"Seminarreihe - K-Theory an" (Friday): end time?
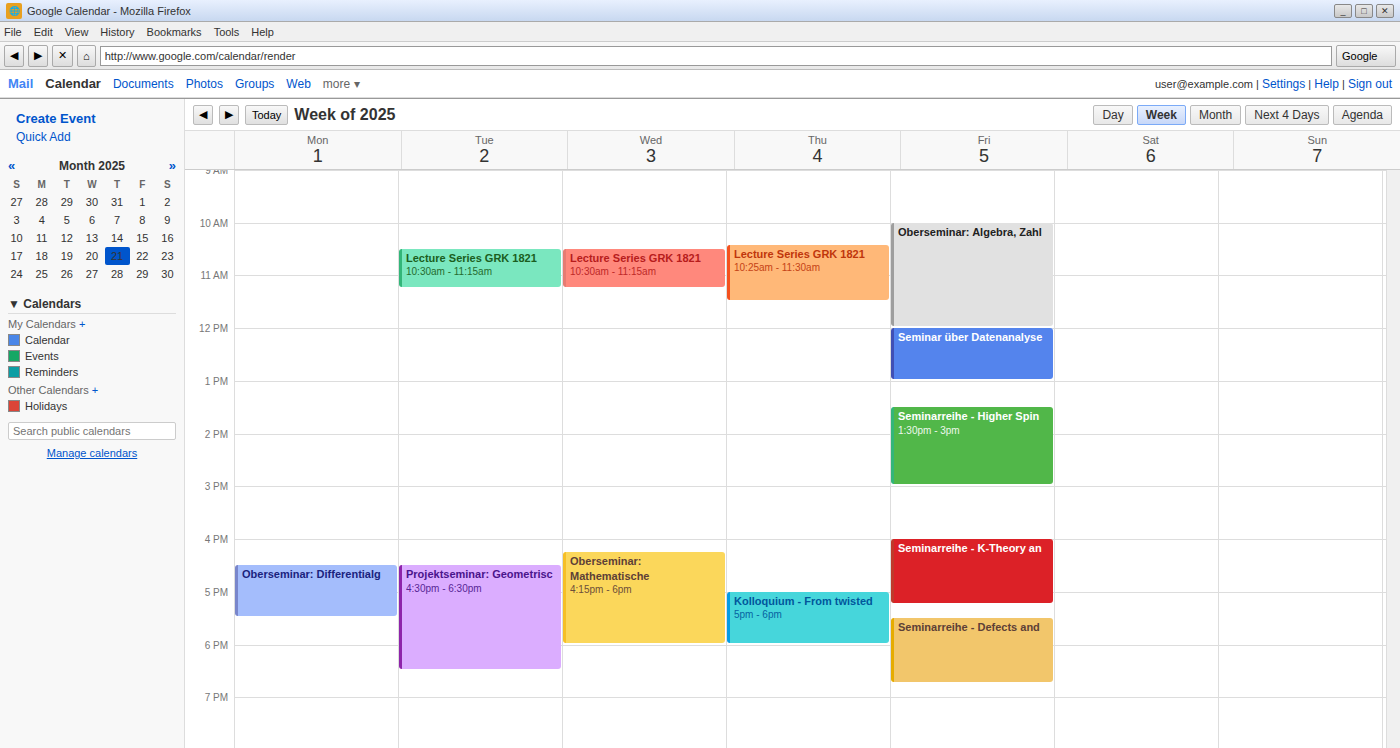
5:15 PM